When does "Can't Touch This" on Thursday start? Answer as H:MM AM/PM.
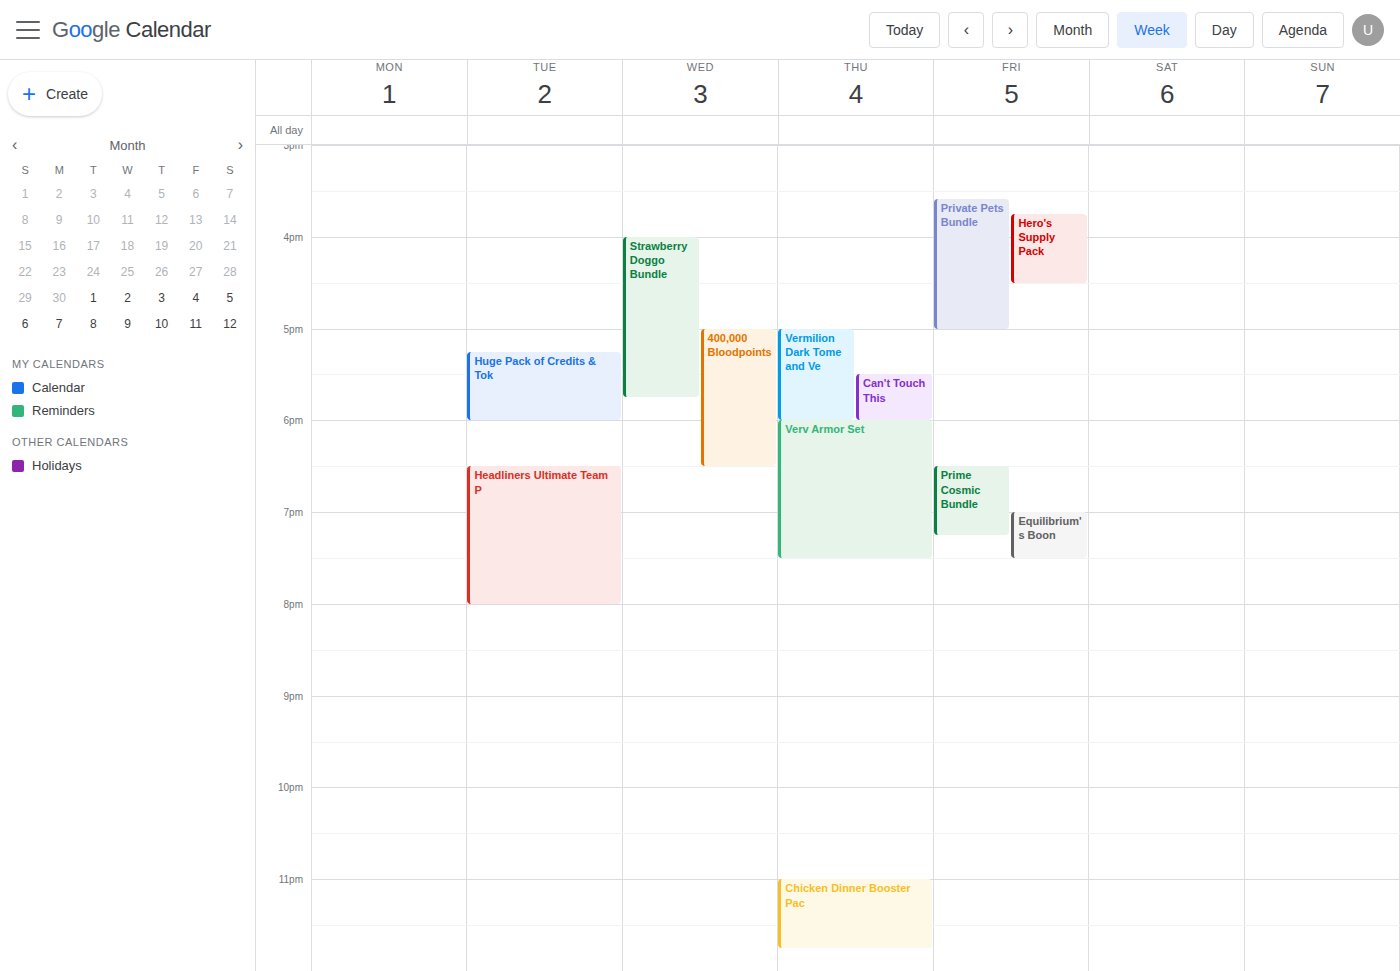
5:30 PM